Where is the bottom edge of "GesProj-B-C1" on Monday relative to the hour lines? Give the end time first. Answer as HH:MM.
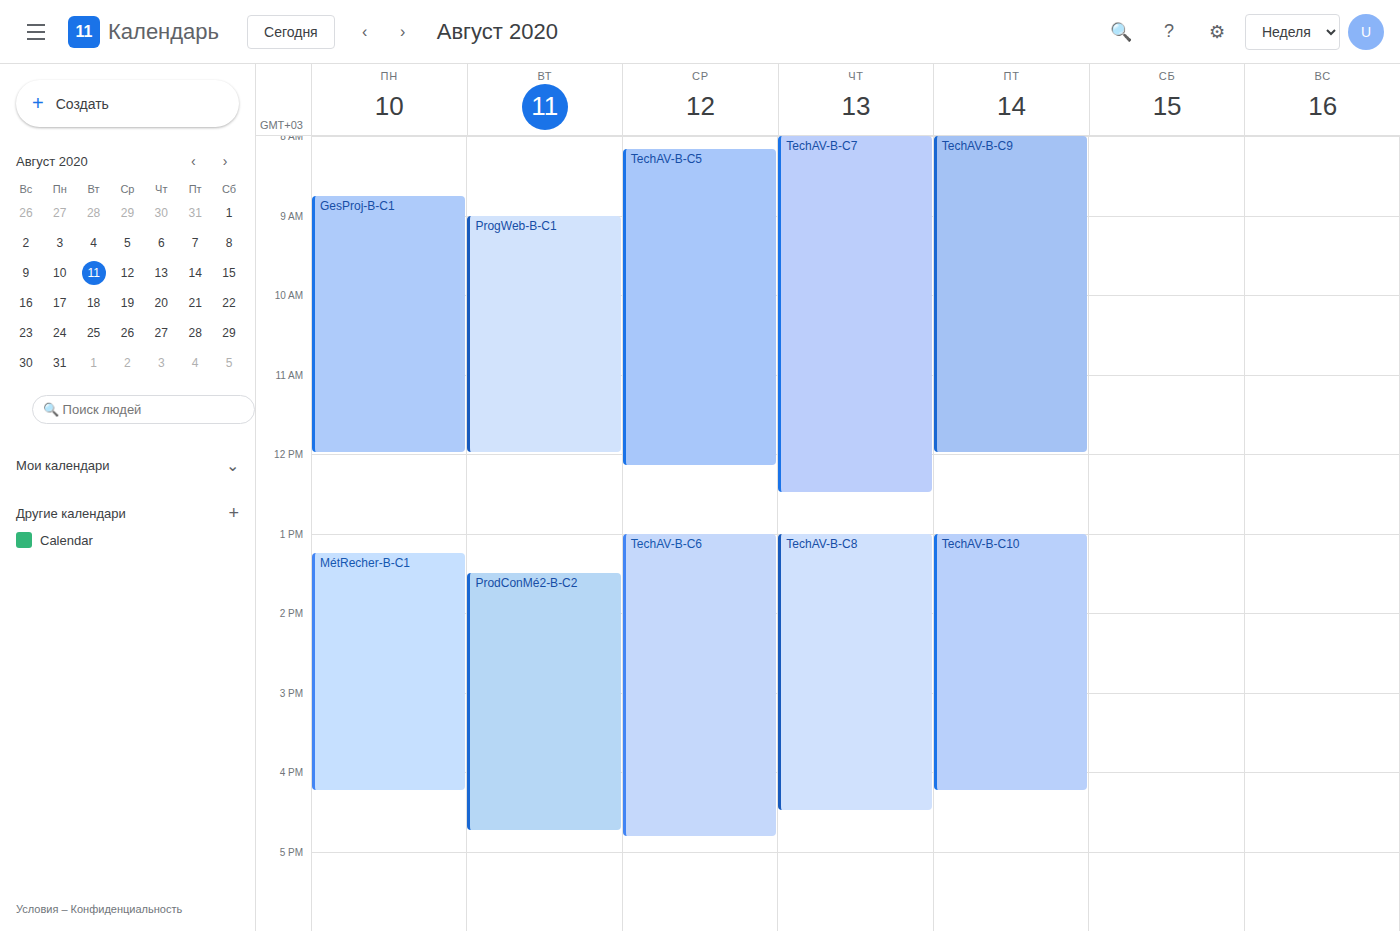
12:00 -- exactly on the 12:00 line.